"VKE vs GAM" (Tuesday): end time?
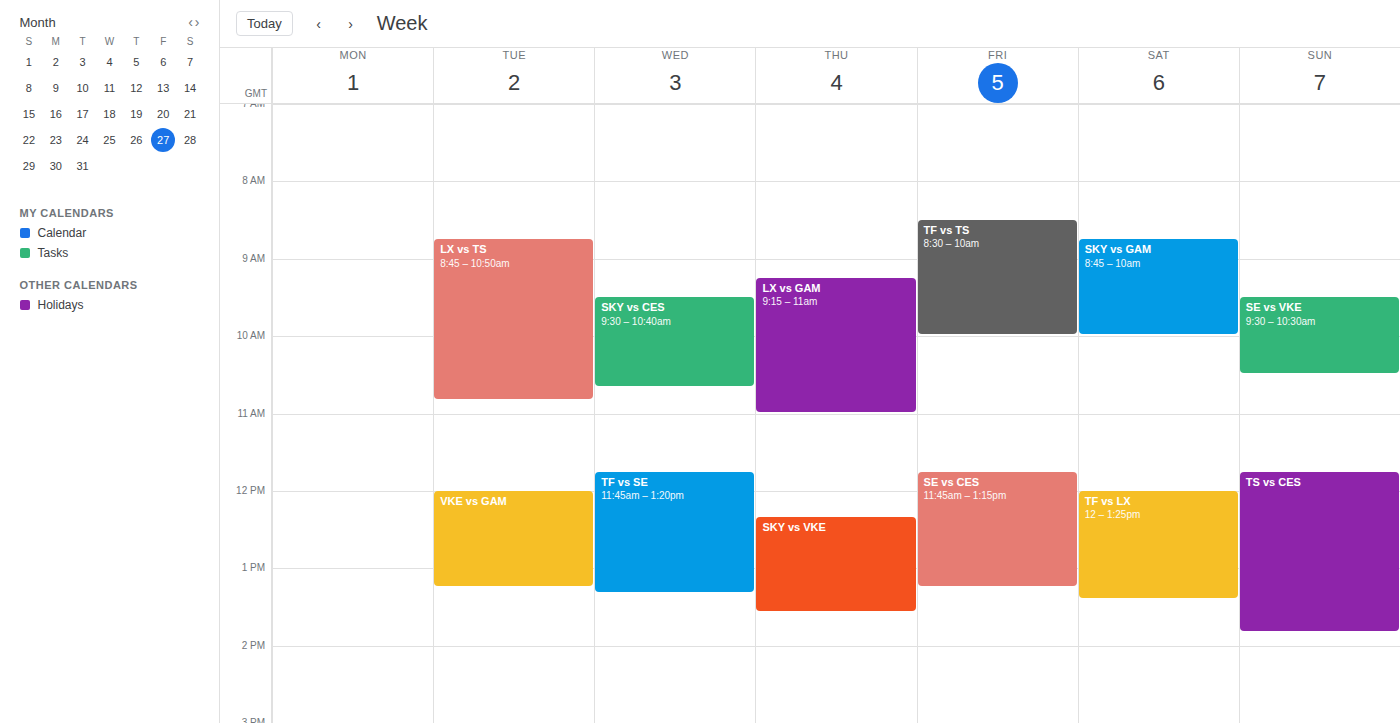
1:15 PM